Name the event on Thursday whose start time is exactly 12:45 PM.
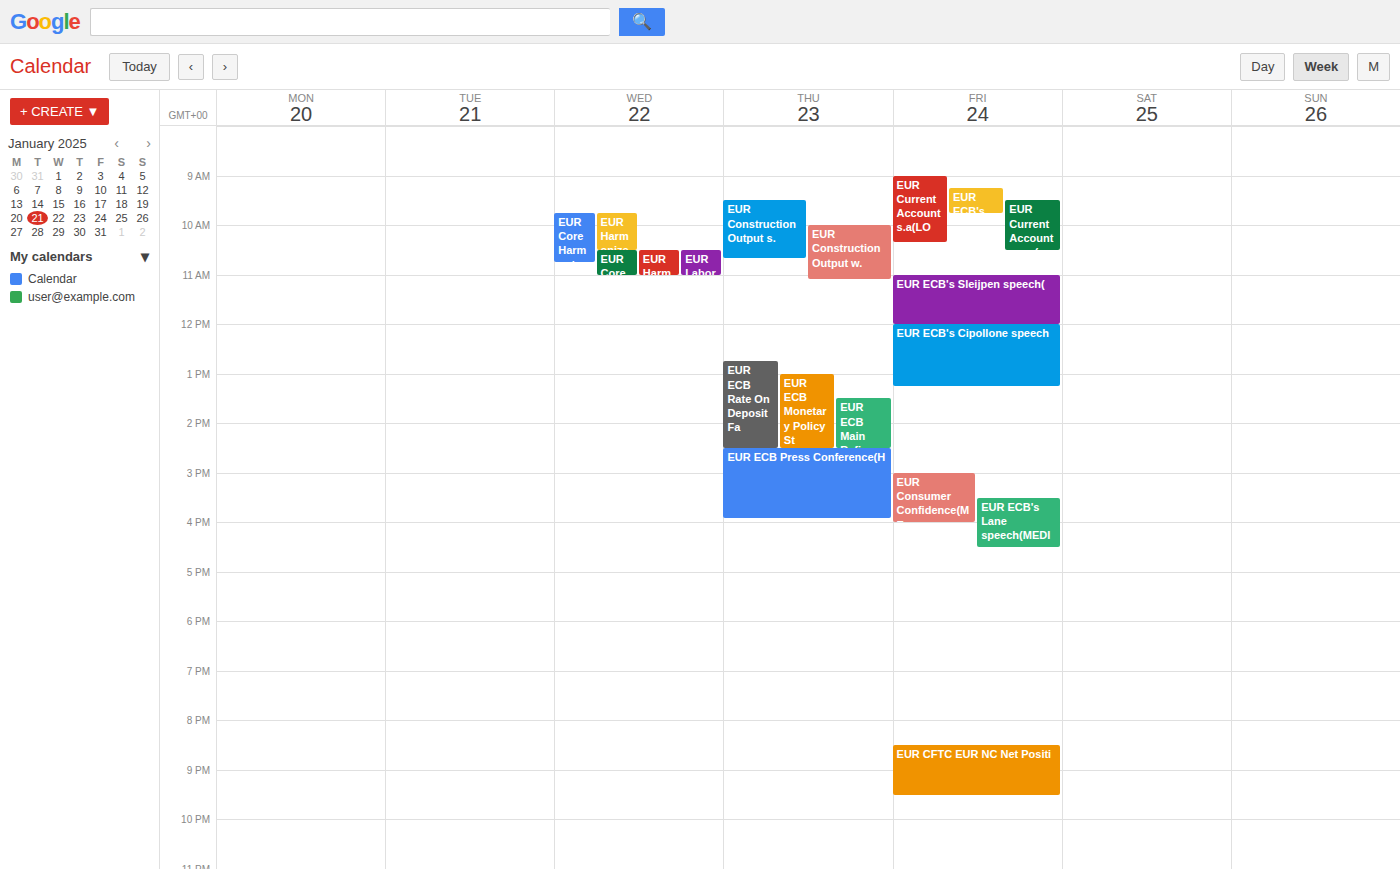
"EUR ECB Rate On Deposit Fa"